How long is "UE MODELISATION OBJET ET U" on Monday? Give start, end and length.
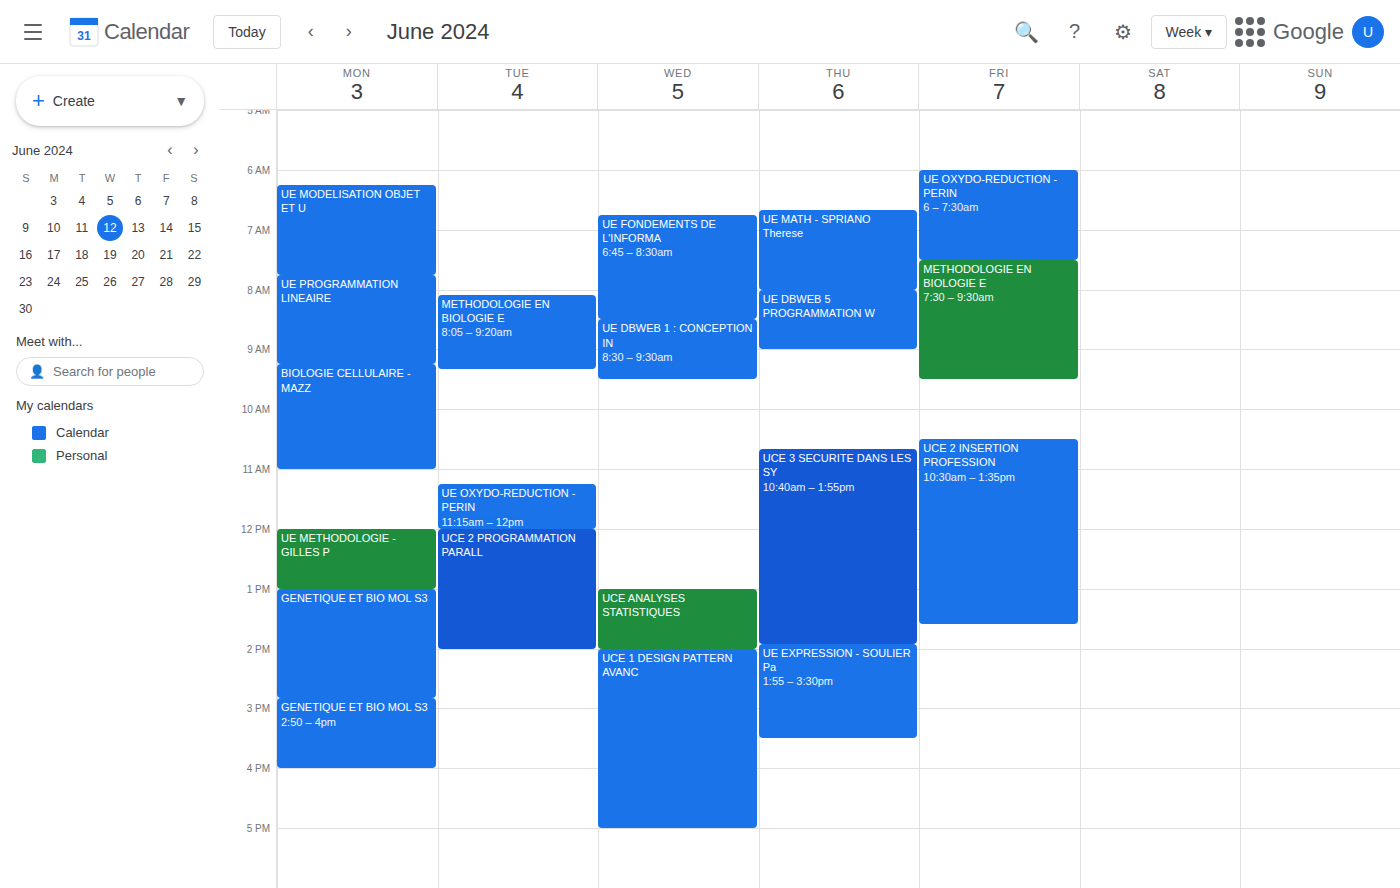
06:15 to 07:45, 1 hour 30 minutes